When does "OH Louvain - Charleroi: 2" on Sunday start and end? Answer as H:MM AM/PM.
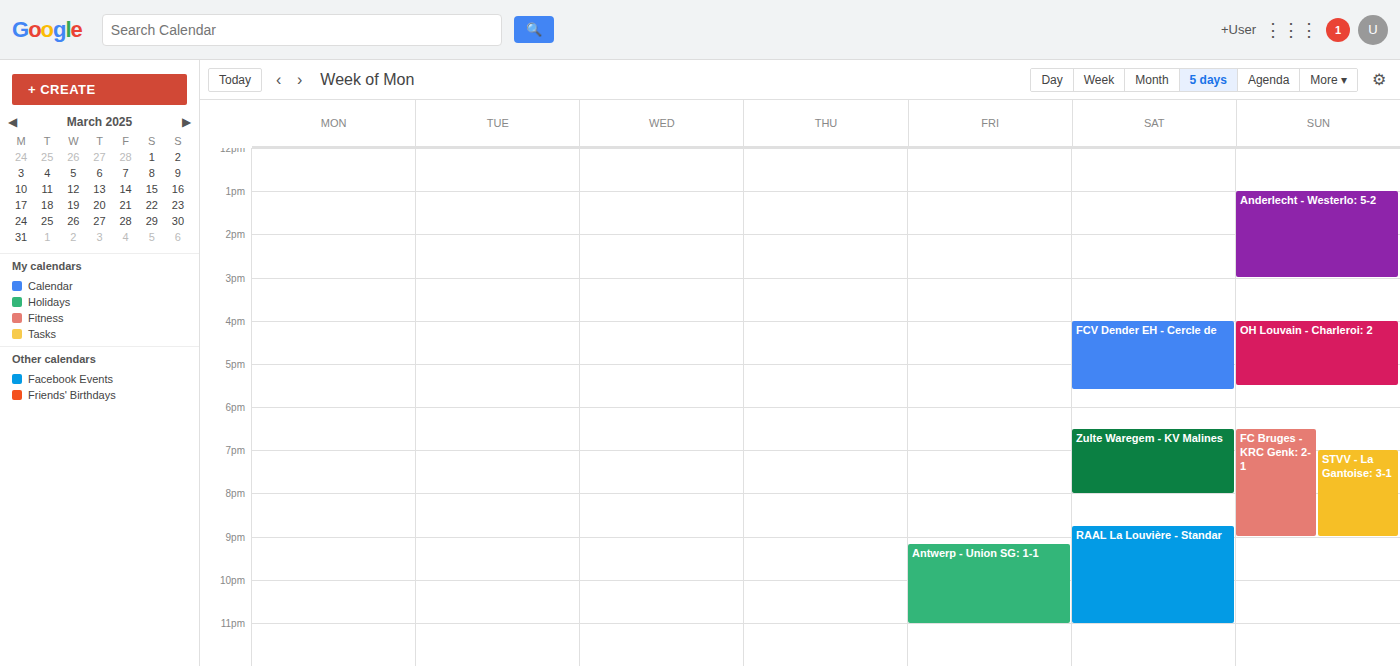
4:00 PM to 5:30 PM